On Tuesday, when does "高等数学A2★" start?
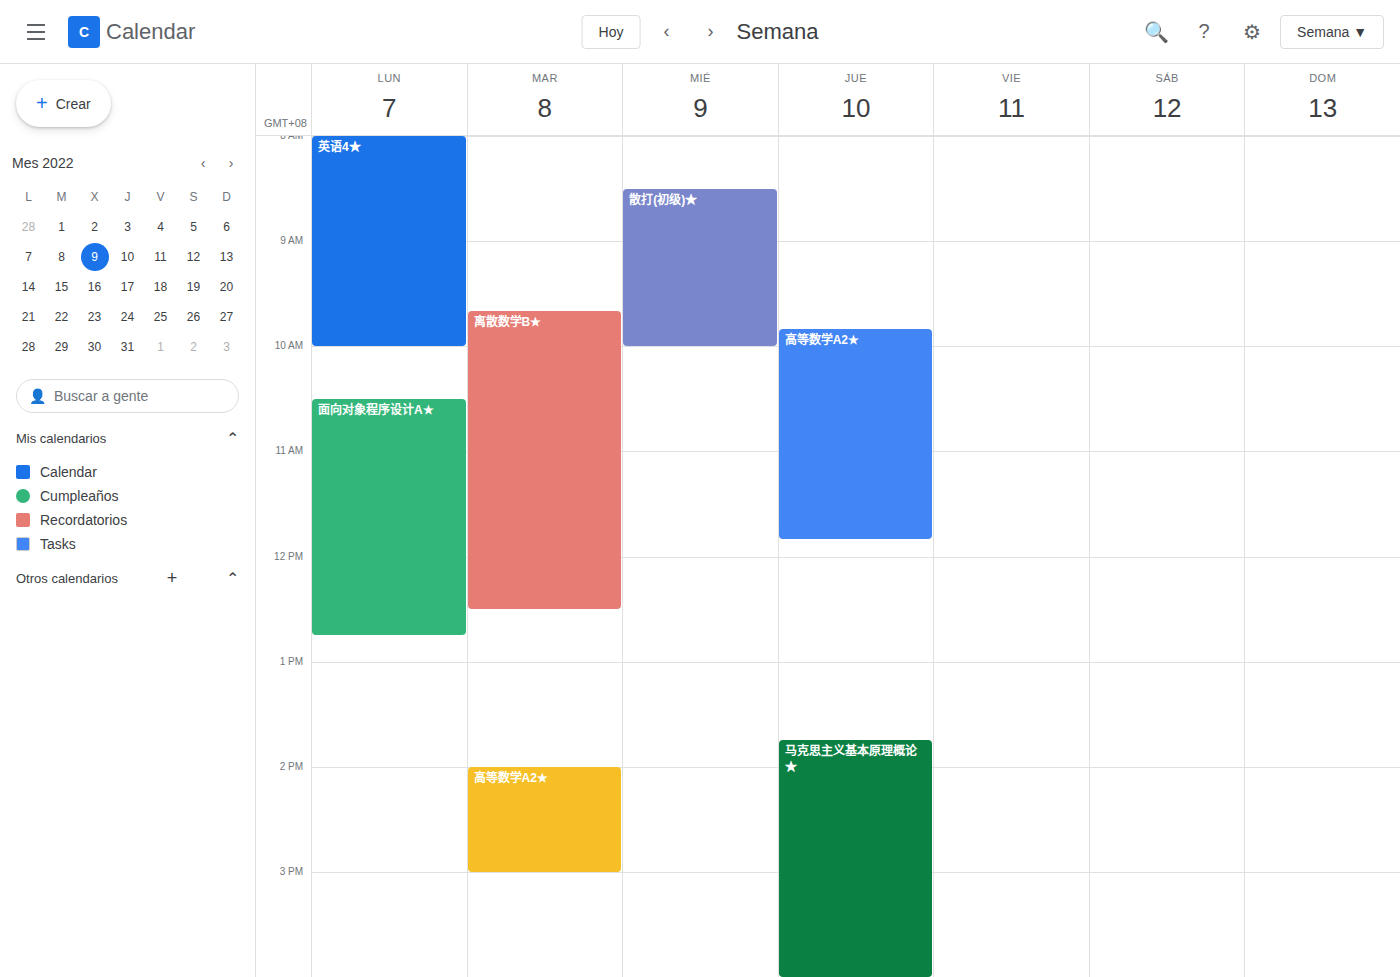
2:00 PM